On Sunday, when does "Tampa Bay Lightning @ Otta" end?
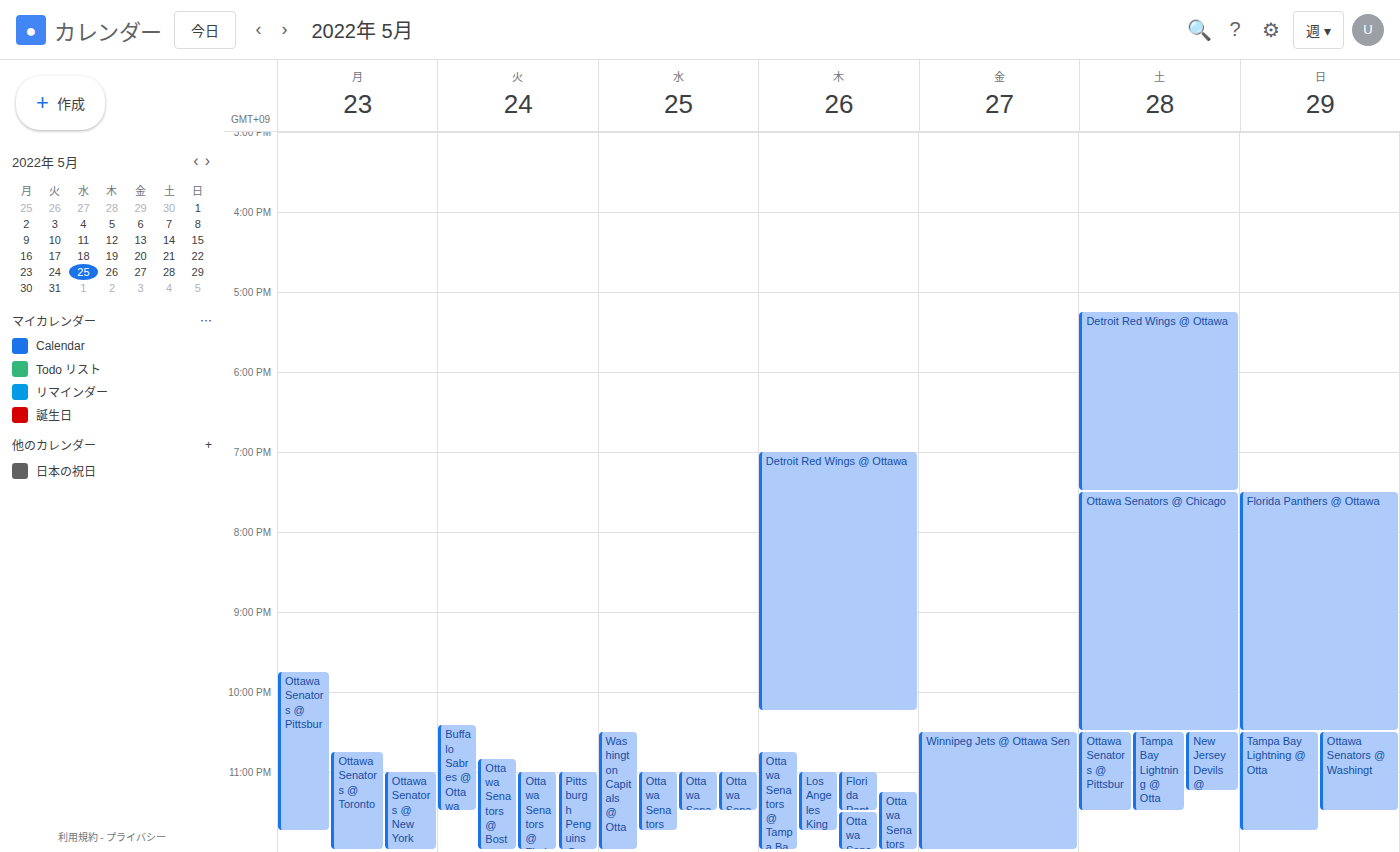
11:45 PM